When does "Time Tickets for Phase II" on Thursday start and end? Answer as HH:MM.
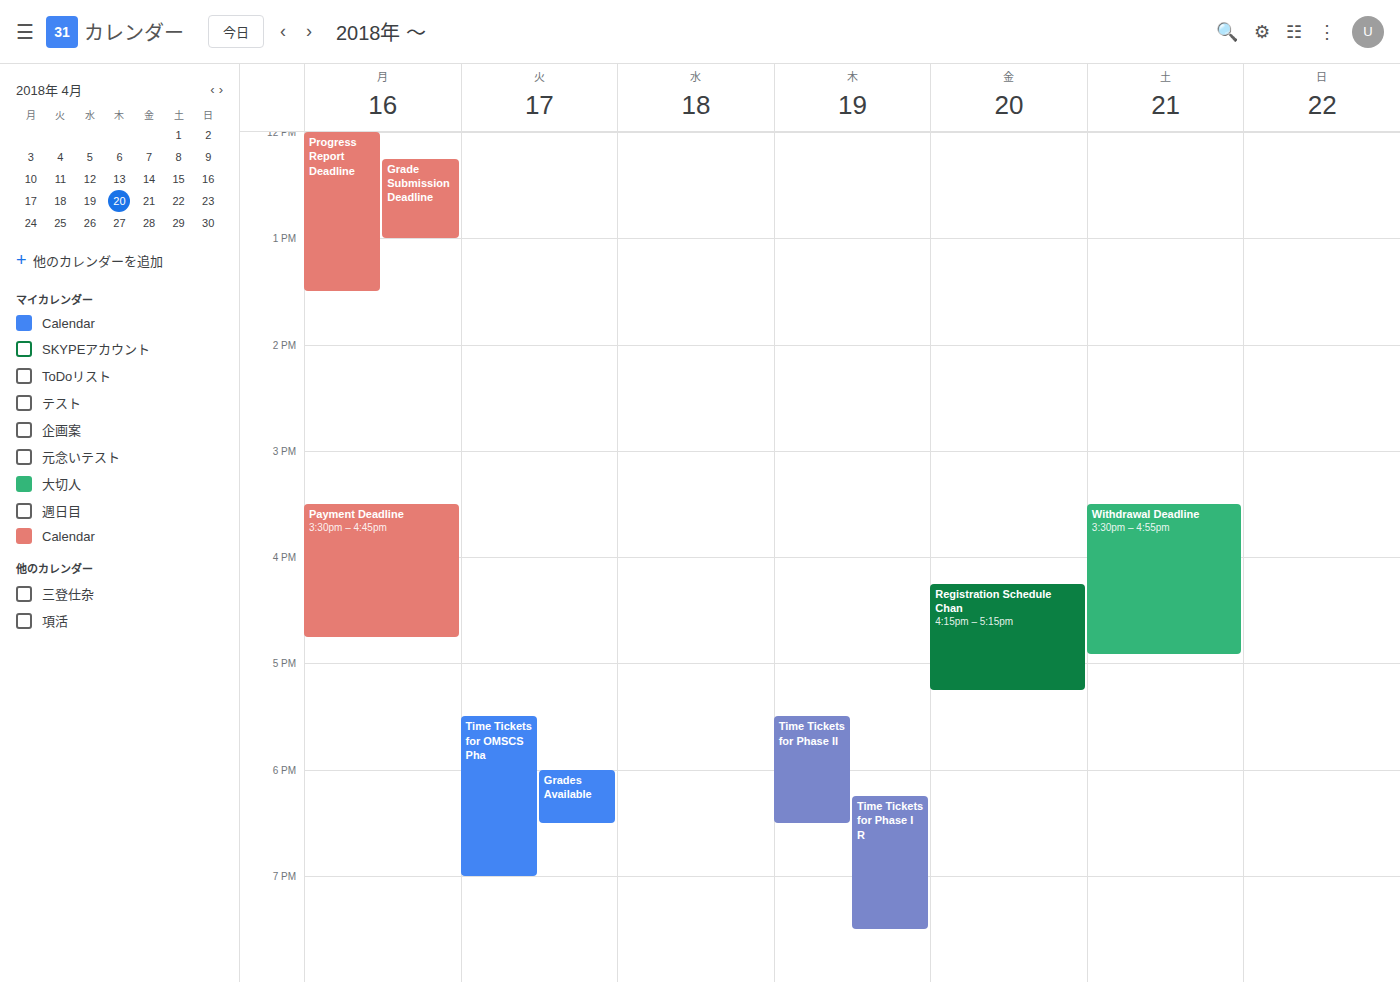
17:30 to 18:30